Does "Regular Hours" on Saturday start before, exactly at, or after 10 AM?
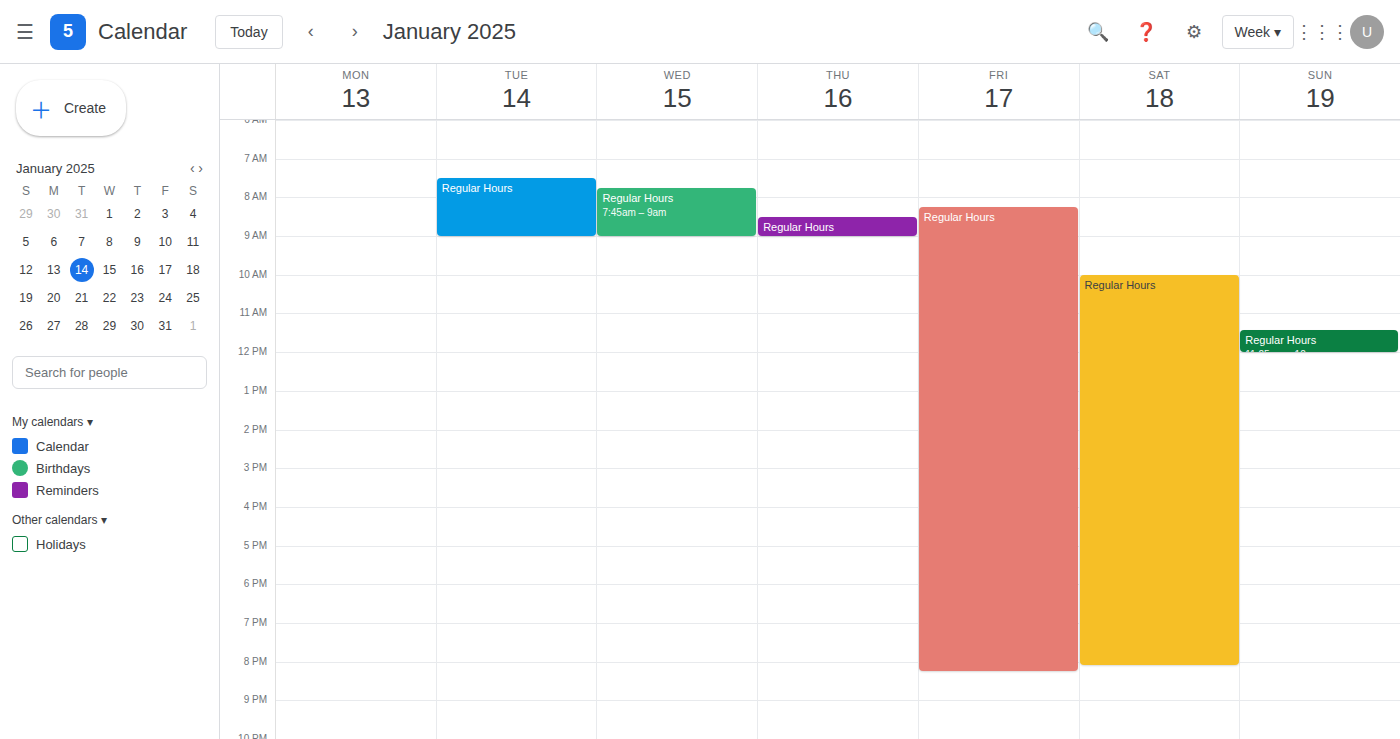
10:00 AM -- exactly at 10 AM, on the 10 AM line.